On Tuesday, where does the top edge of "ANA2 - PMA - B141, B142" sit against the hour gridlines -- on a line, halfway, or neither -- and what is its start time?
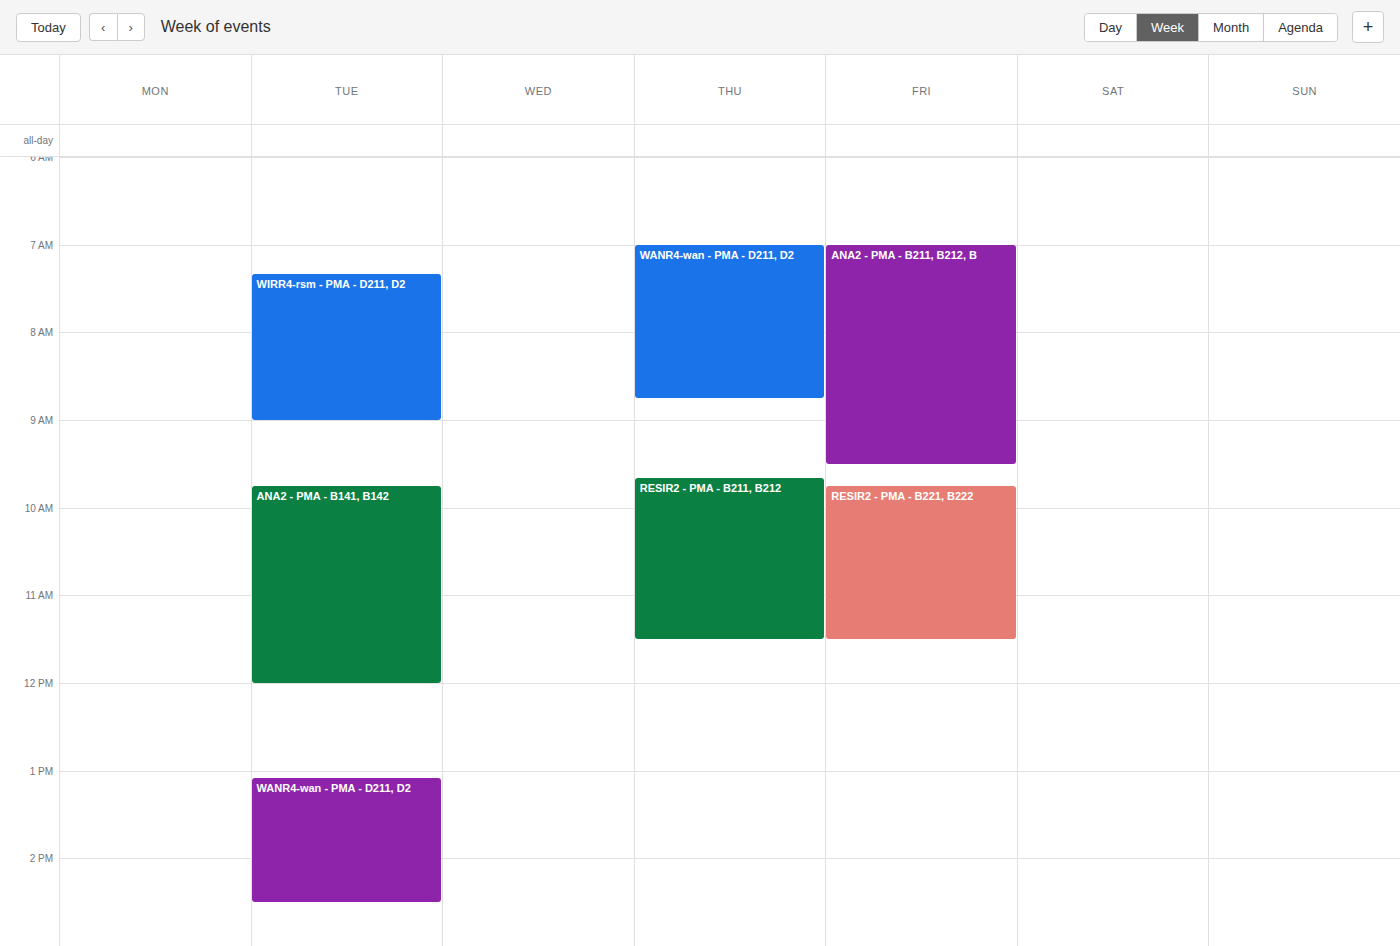
9:45 AM -- neither: three quarters of the way from the 9 AM line to the 10 AM line.